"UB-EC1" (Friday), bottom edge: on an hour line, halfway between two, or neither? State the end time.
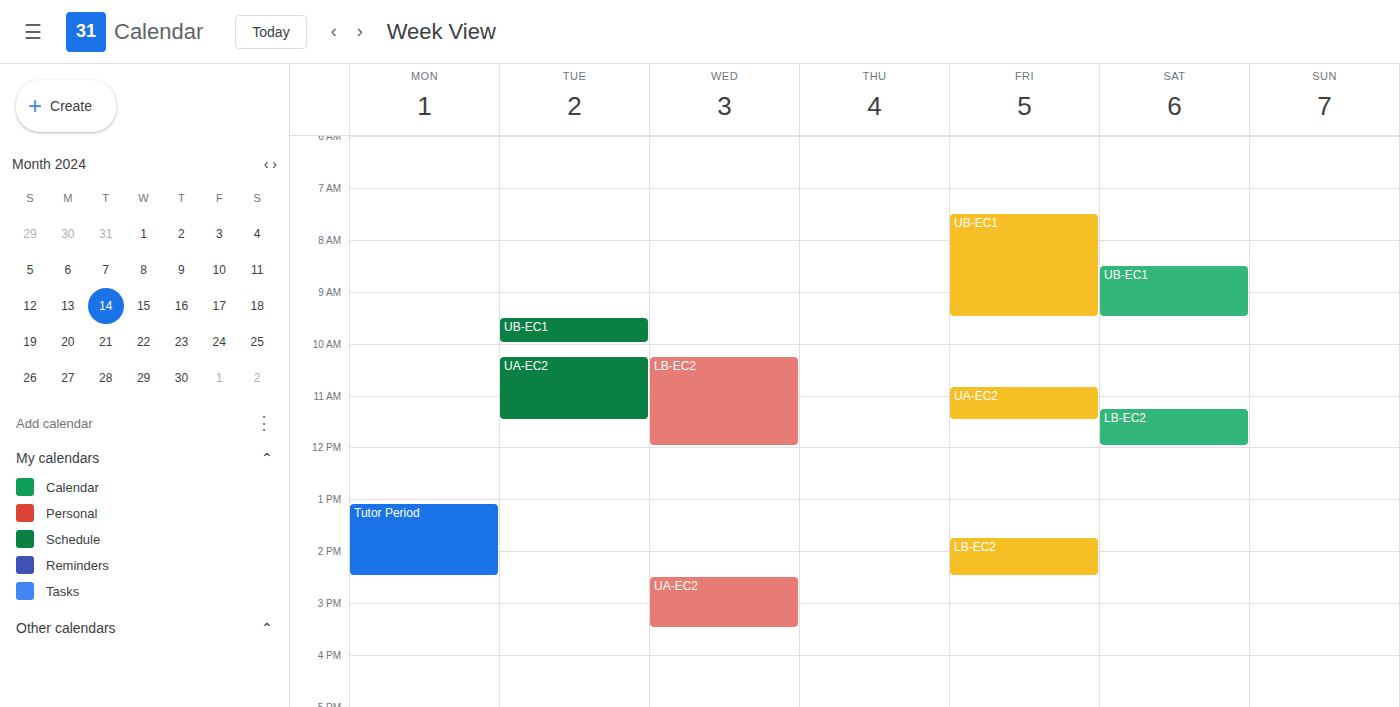
9:30 AM -- halfway between the 9 AM and 10 AM lines.